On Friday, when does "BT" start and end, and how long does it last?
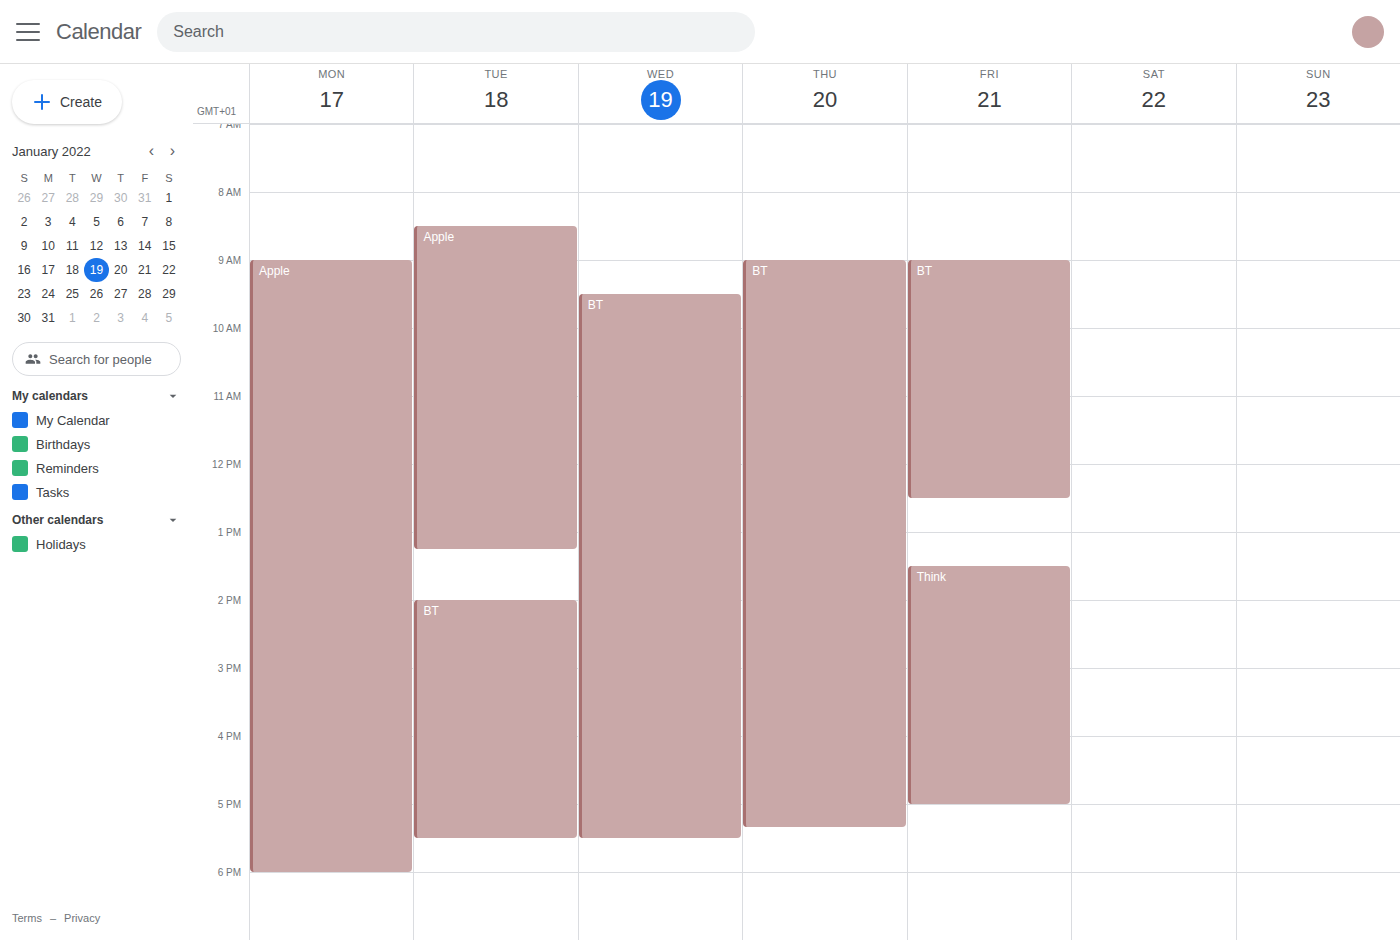
09:00 to 12:30, 3 hours 30 minutes